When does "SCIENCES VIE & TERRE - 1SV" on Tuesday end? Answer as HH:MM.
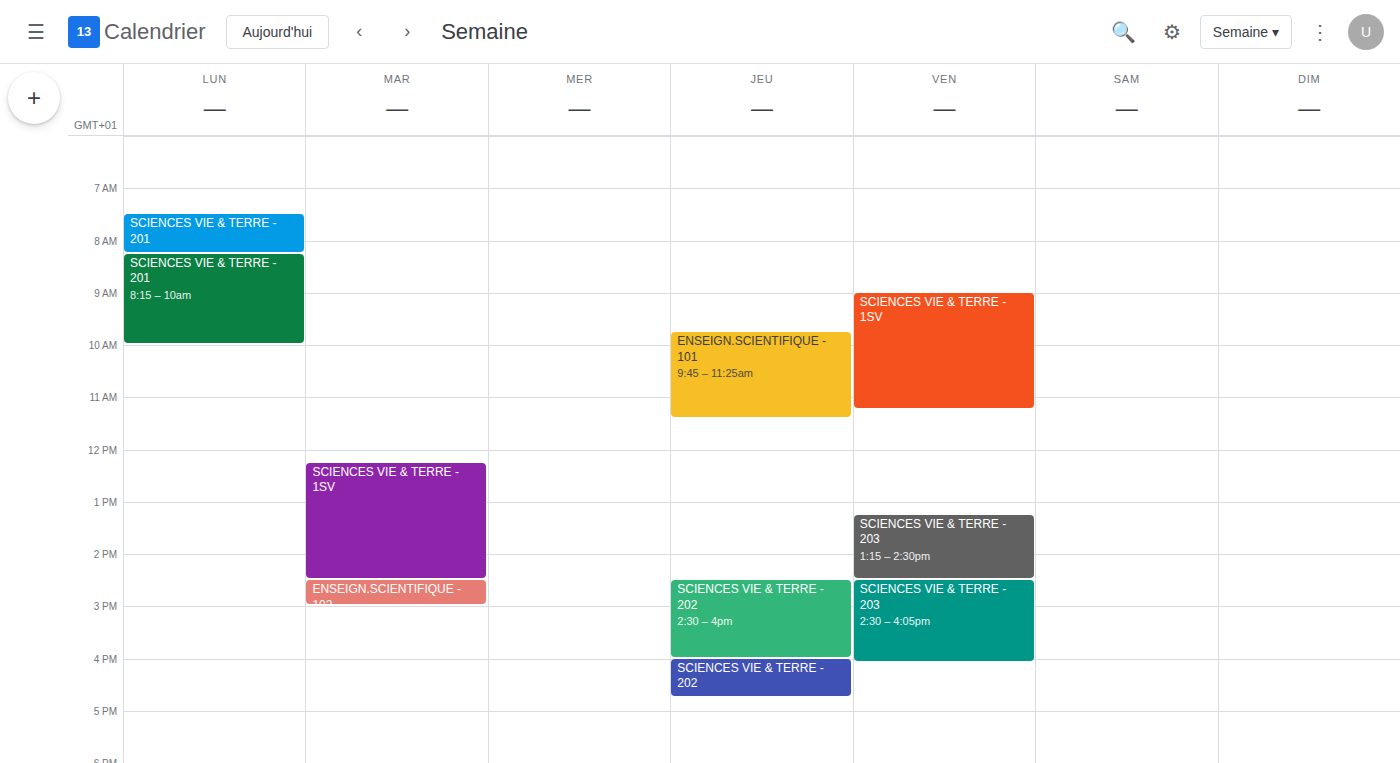
14:30